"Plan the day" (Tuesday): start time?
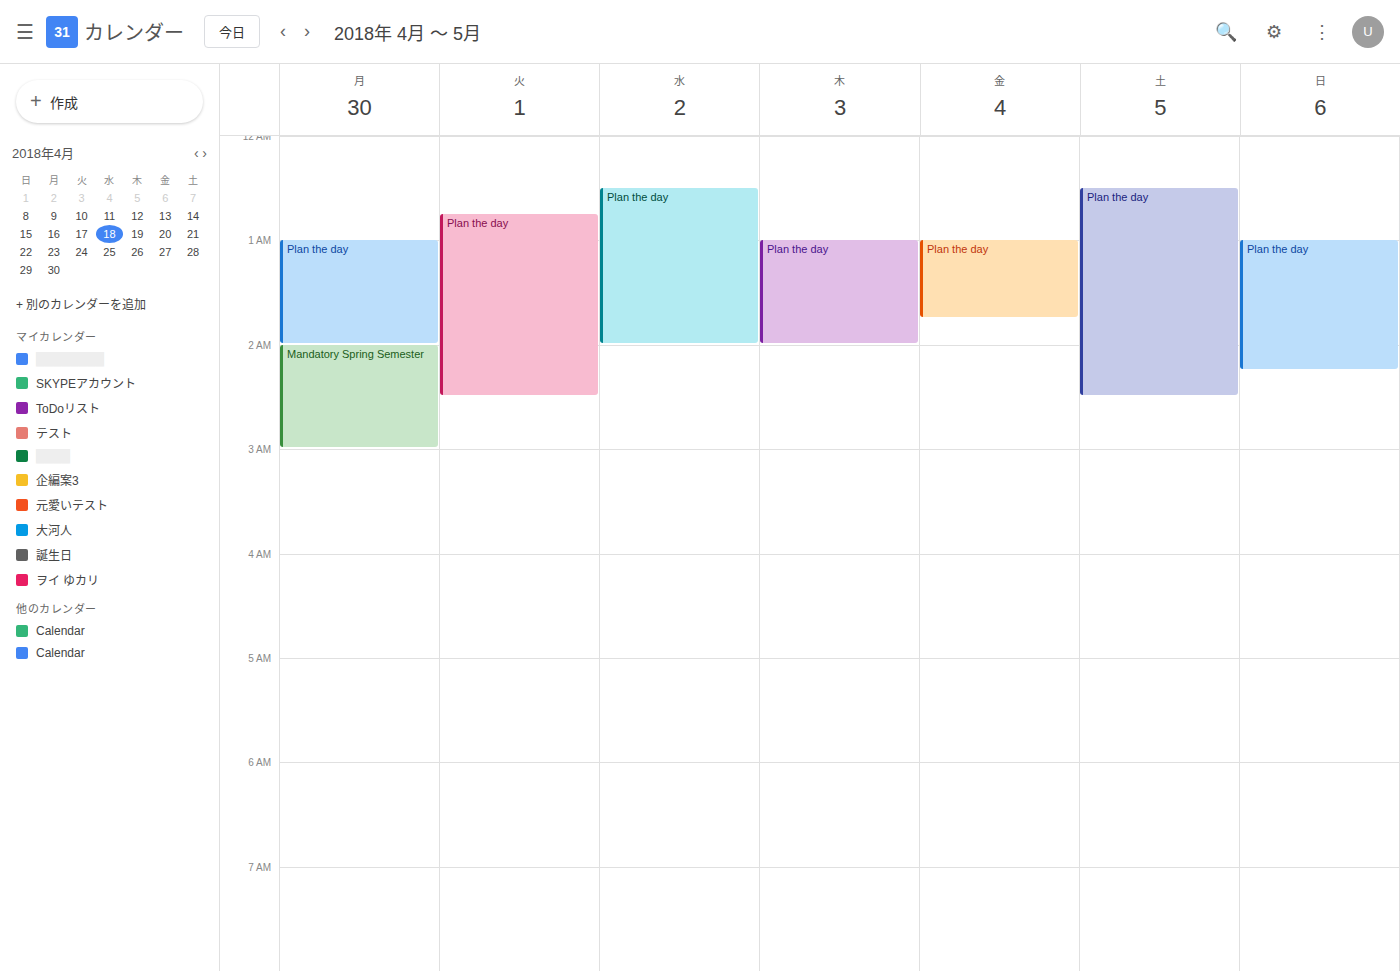
12:45 AM